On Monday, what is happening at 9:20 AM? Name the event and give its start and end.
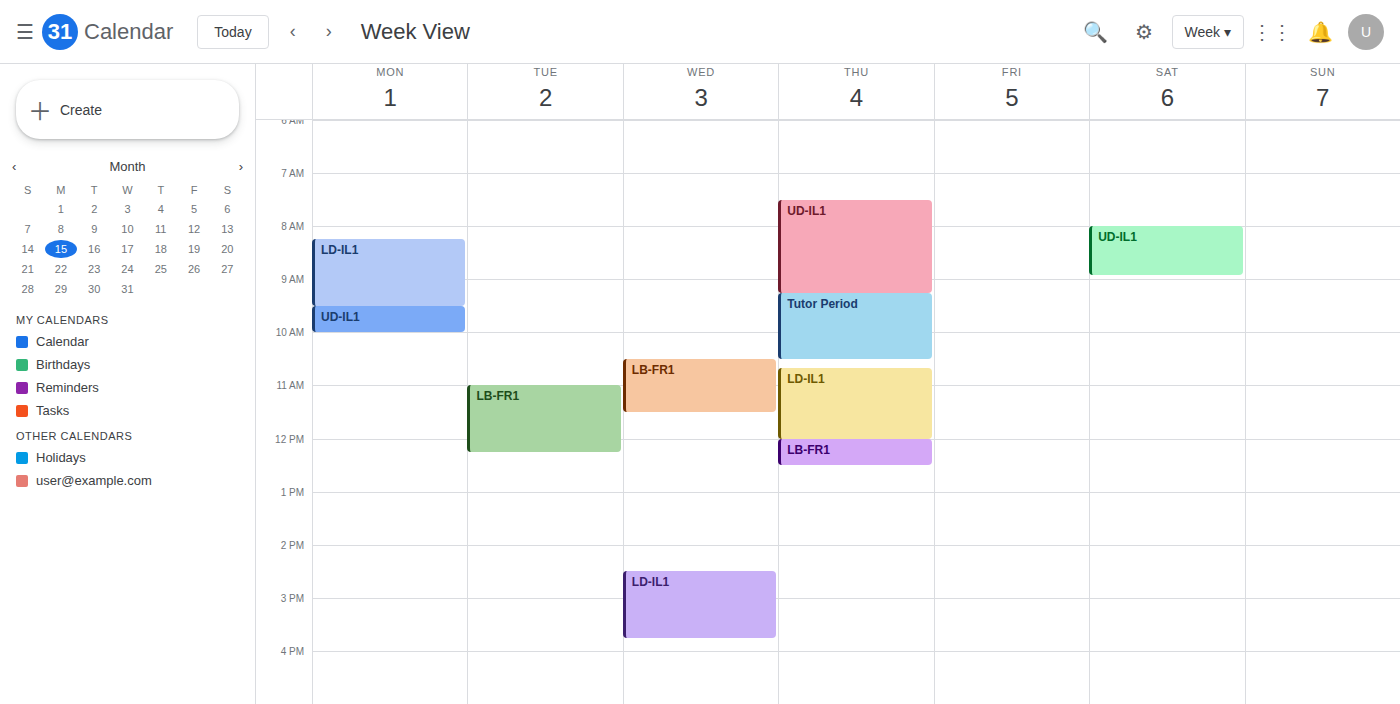
"LD-IL1", 8:15 AM to 9:30 AM